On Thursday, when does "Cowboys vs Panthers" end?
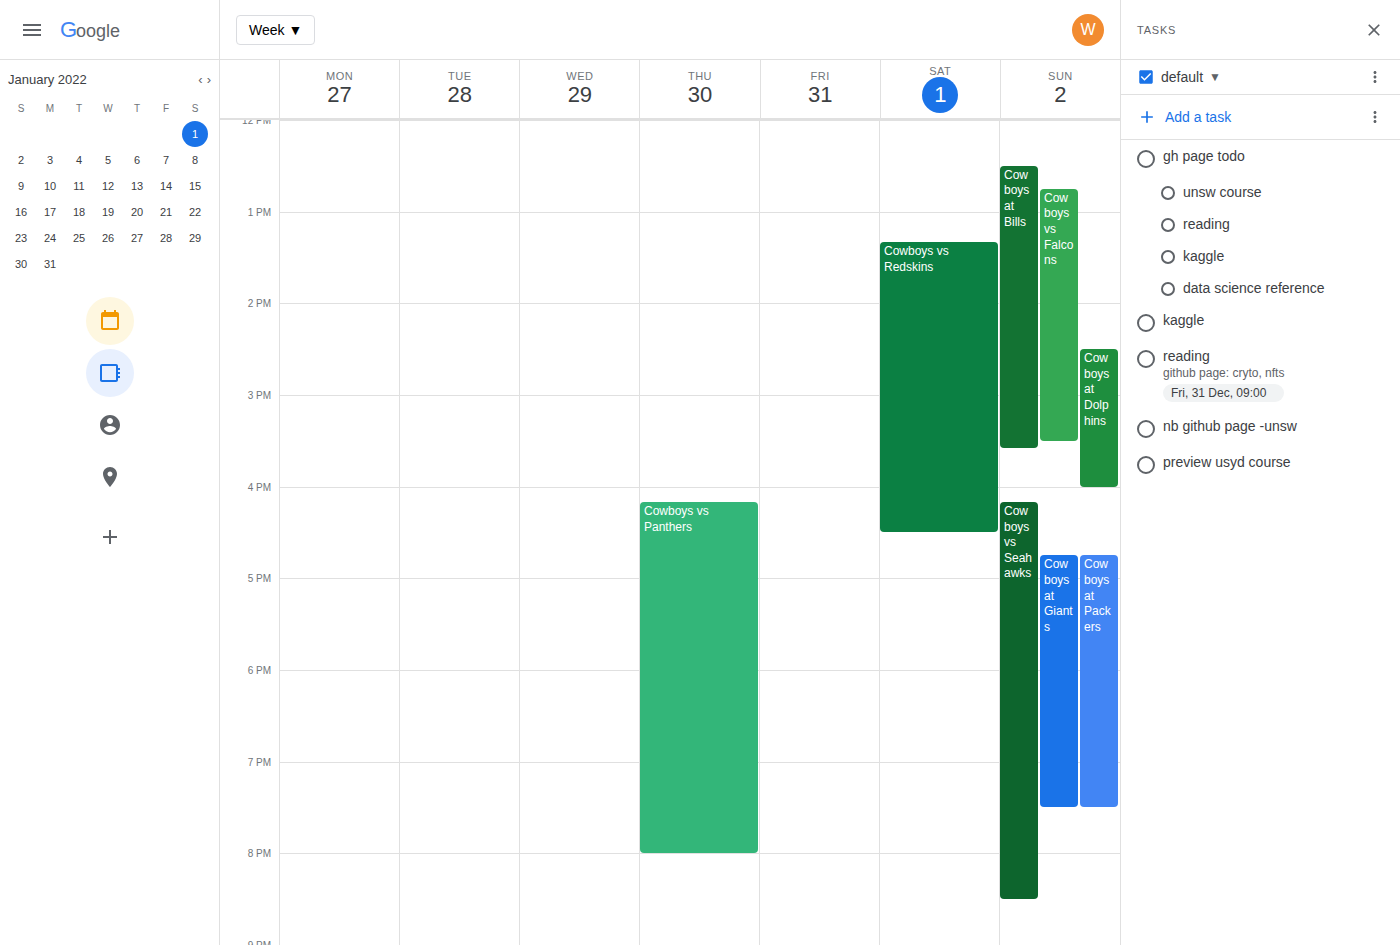
8:00 PM